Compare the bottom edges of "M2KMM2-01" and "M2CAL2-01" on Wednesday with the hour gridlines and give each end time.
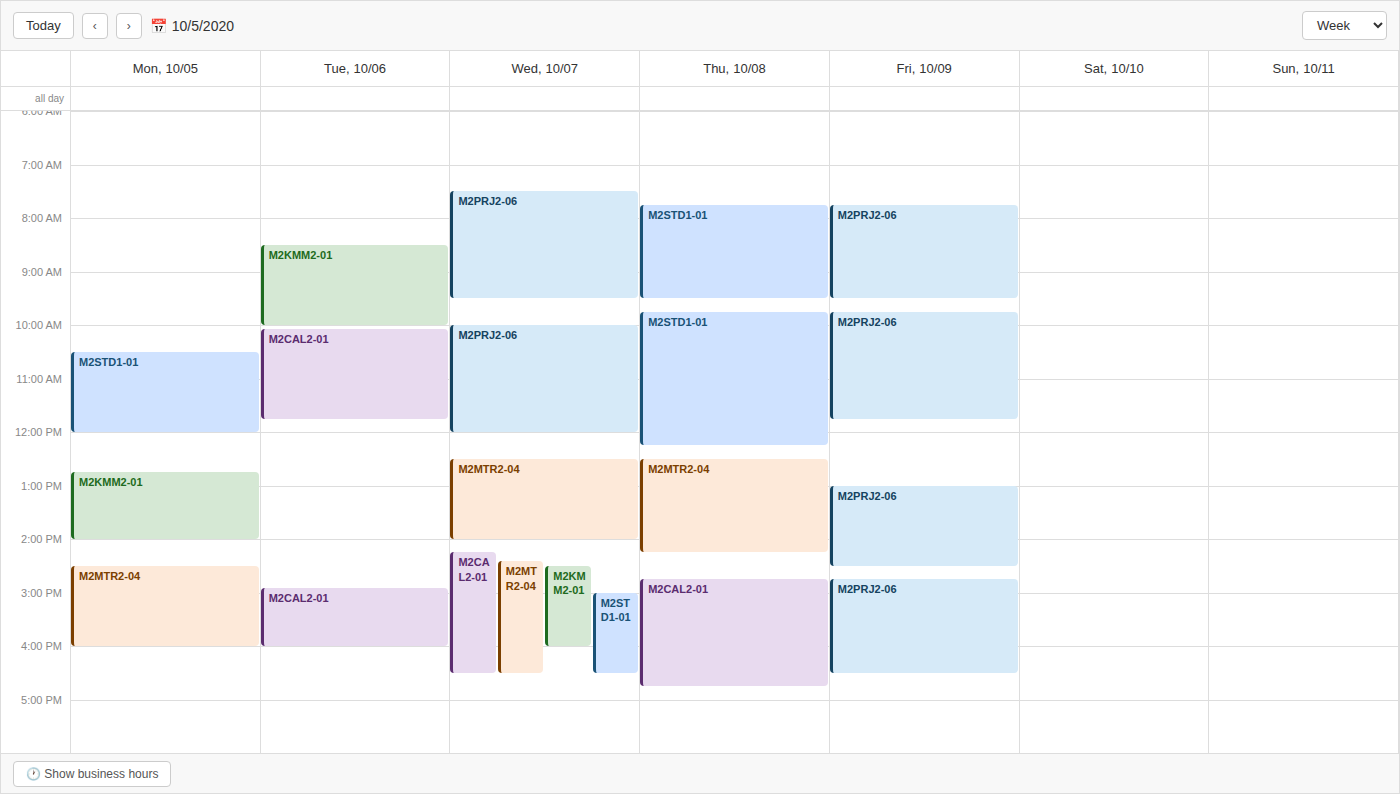
"M2KMM2-01": 4:00 PM, exactly on the 4 PM line. "M2CAL2-01": 4:30 PM, halfway between the 4 PM and 5 PM lines.